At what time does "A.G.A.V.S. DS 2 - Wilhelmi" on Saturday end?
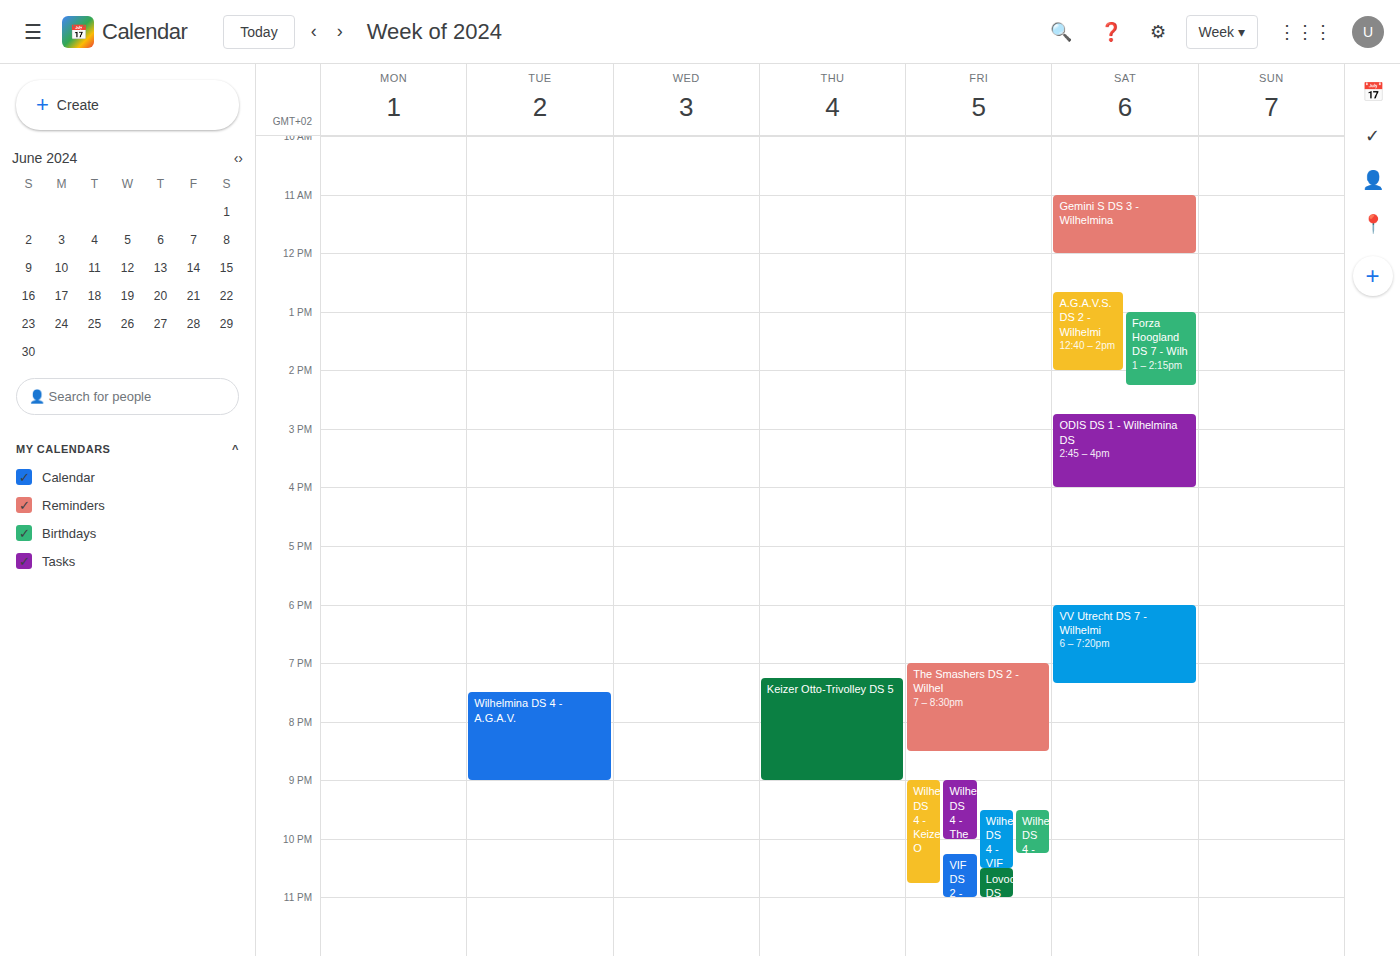
2:00 PM